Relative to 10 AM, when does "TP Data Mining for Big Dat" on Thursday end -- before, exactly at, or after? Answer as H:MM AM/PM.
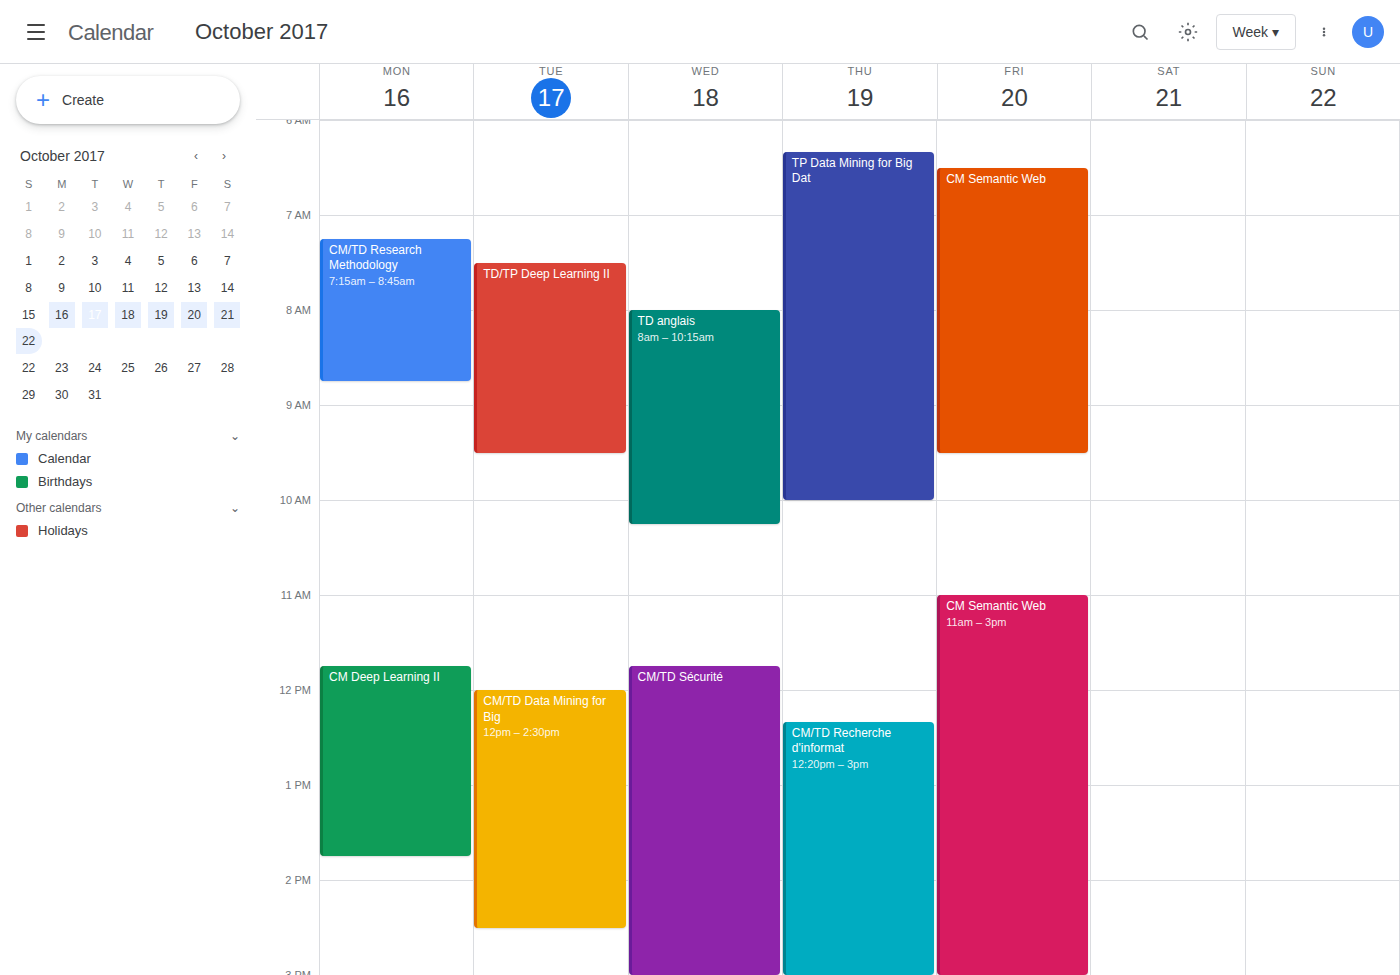
10:00 AM -- exactly at 10 AM, on the 10 AM line.